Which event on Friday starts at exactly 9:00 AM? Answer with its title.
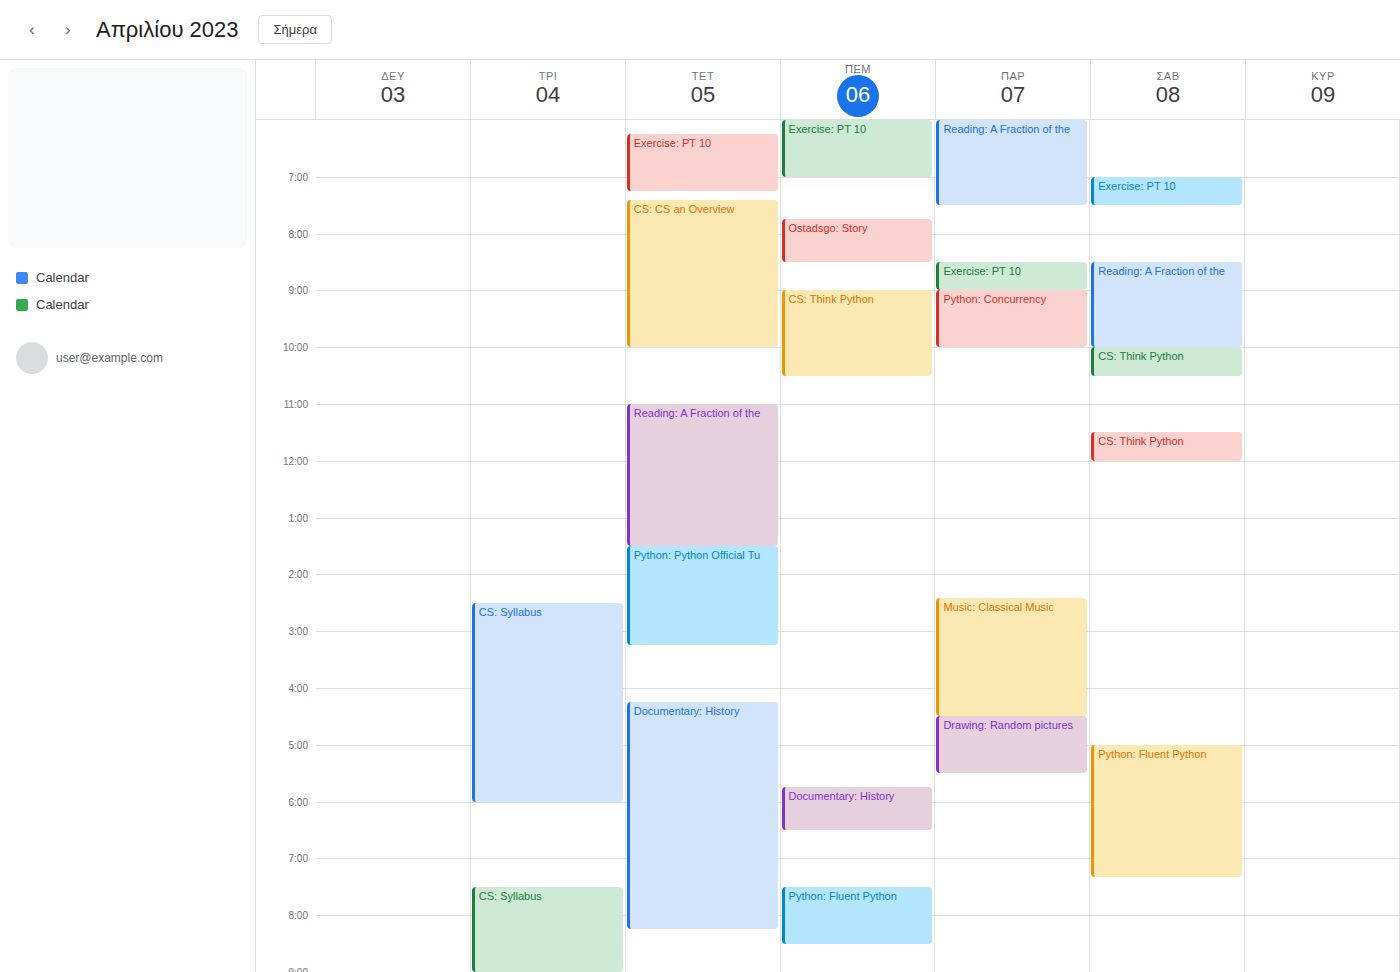
"Python: Concurrency"